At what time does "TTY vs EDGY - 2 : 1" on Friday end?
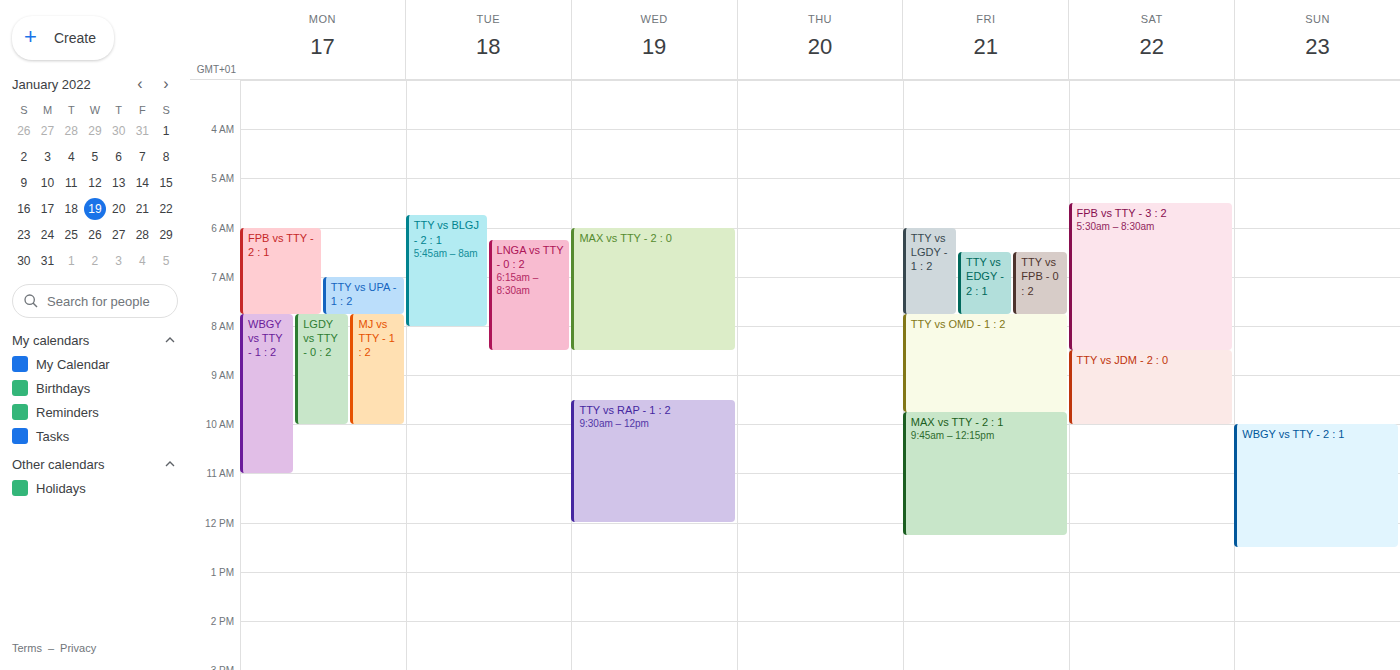
7:45 AM